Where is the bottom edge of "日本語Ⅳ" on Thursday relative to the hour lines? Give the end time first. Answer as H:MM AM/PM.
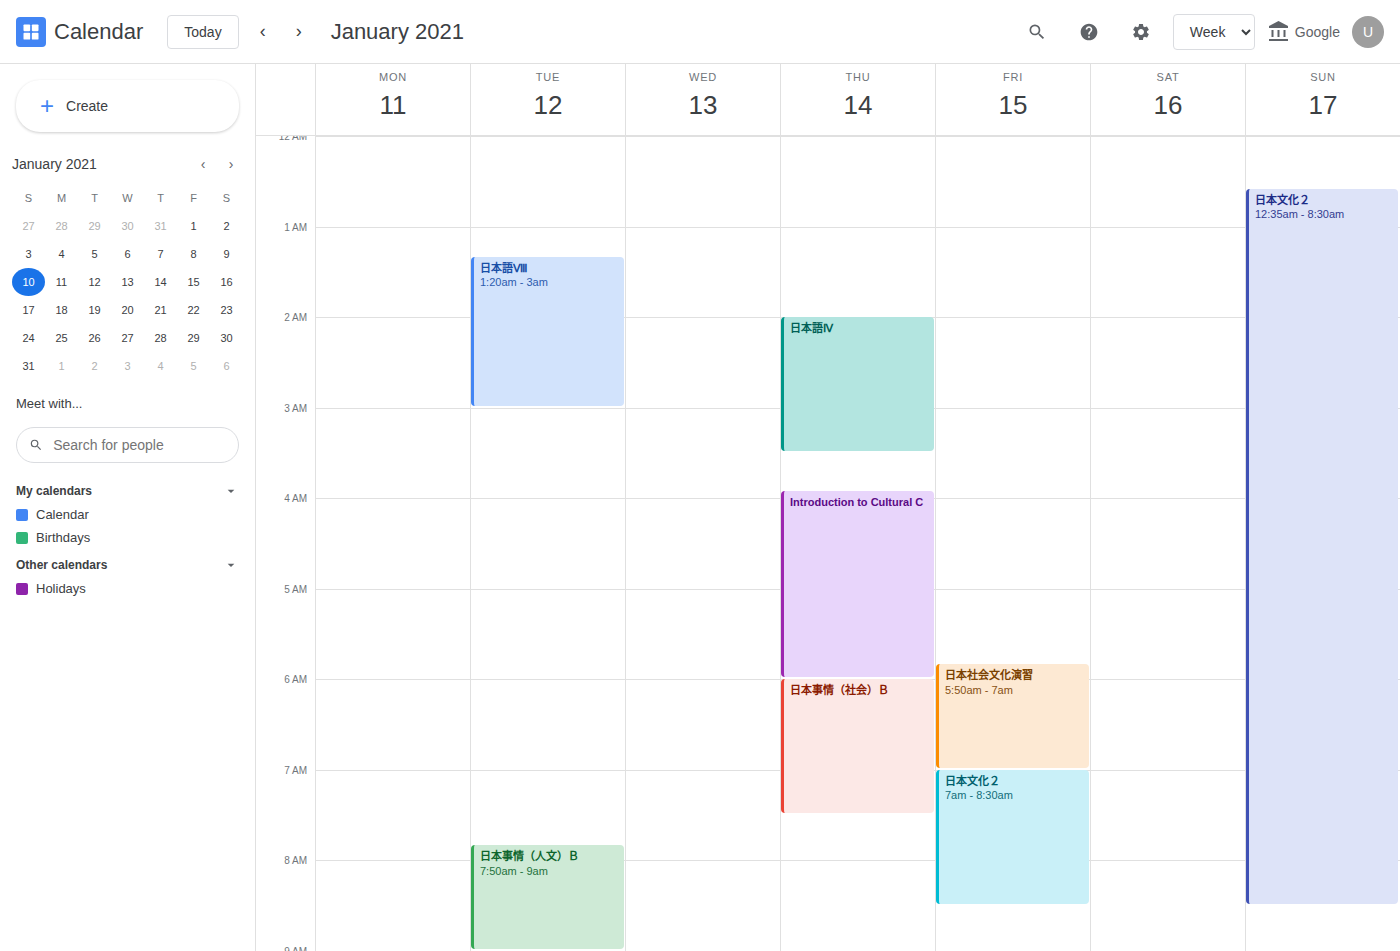
3:30 AM -- halfway between the 3 AM and 4 AM lines.